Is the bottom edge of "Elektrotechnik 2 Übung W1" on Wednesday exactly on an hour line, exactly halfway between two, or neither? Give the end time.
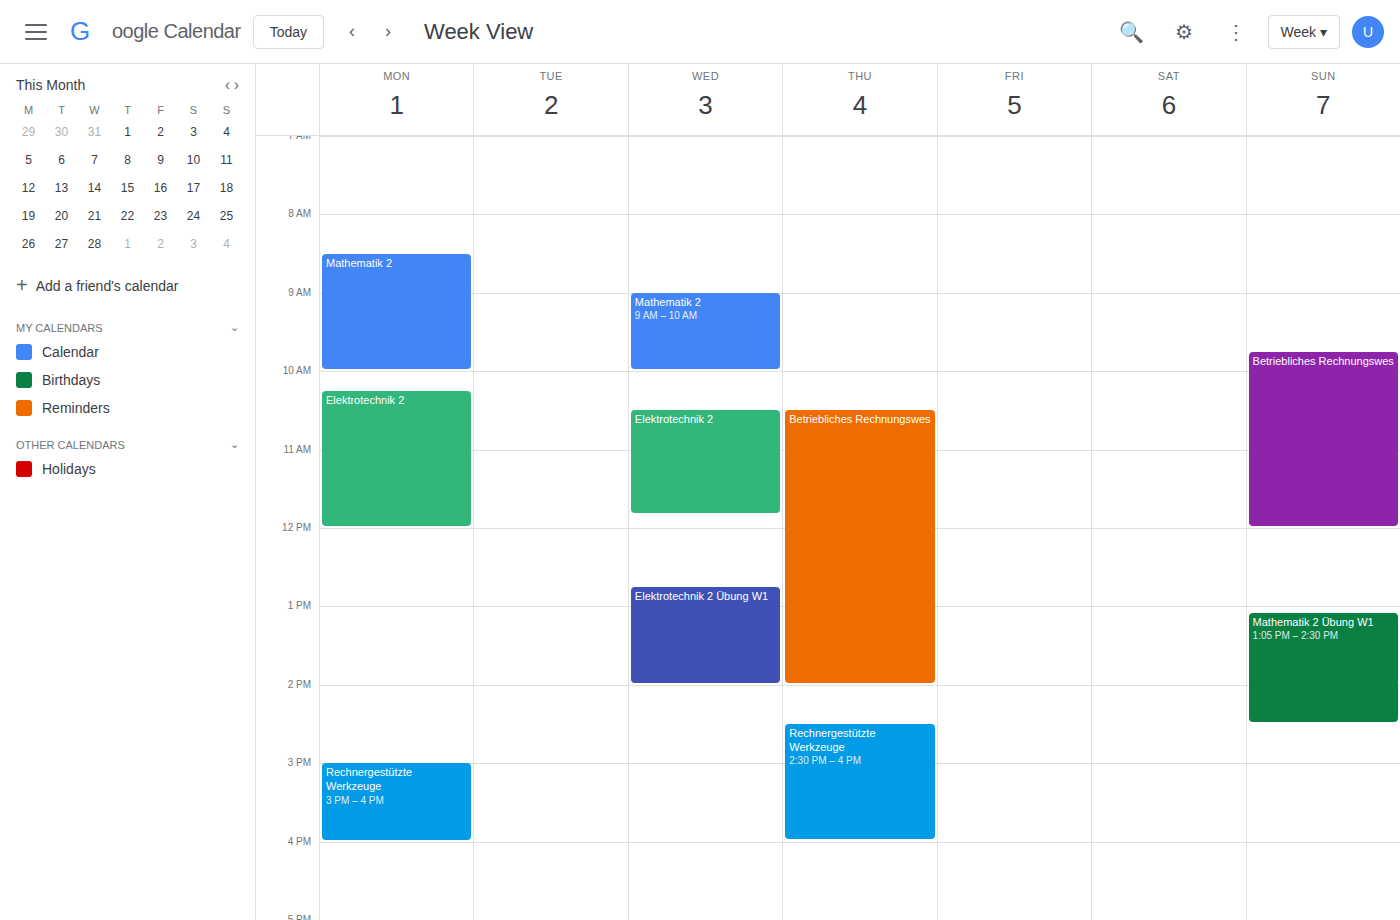
2:00 PM -- exactly on the 2 PM line.